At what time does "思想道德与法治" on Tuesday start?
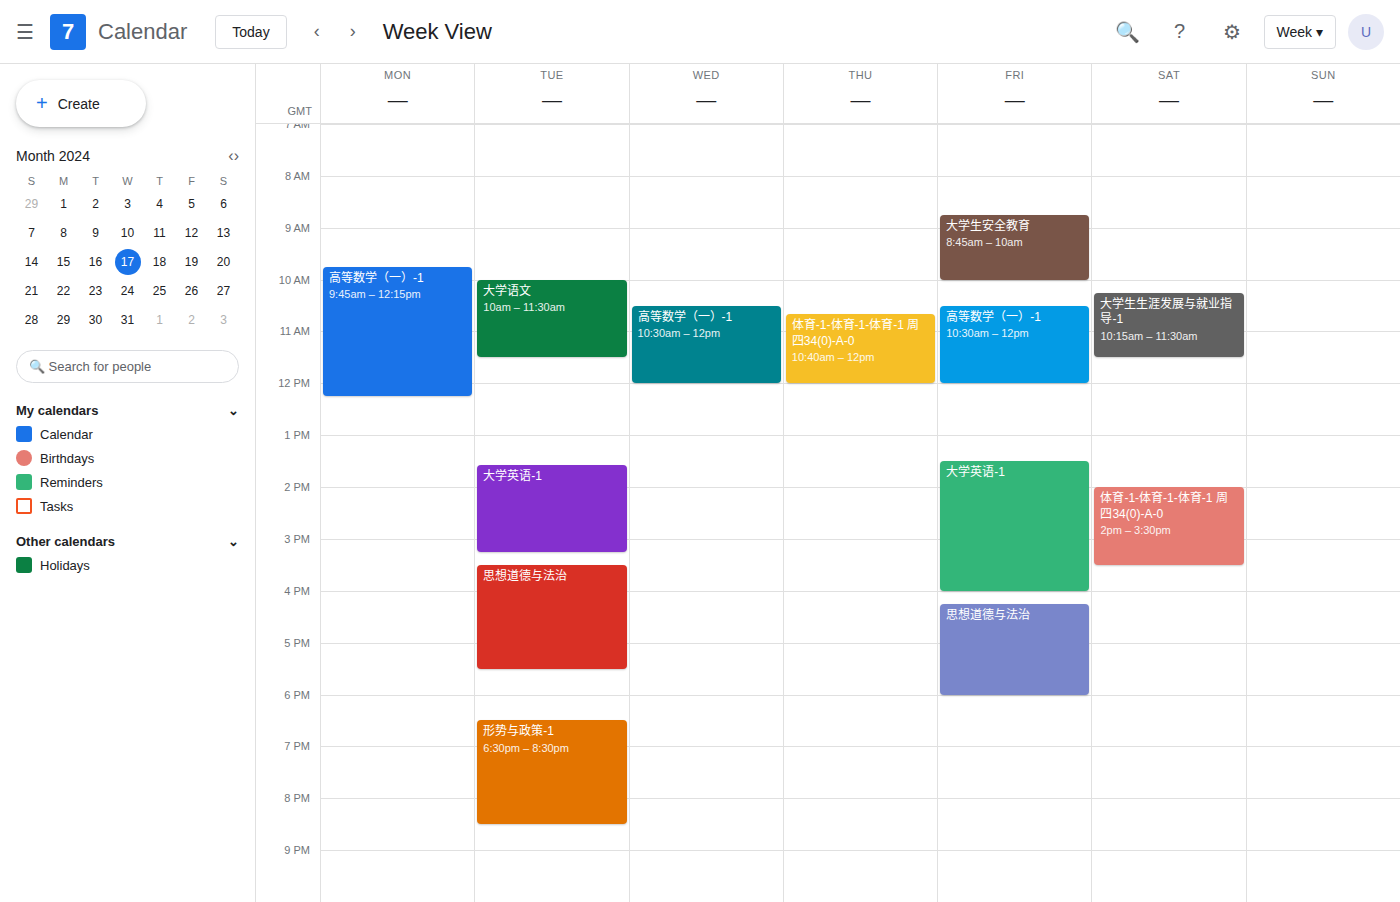
3:30 PM